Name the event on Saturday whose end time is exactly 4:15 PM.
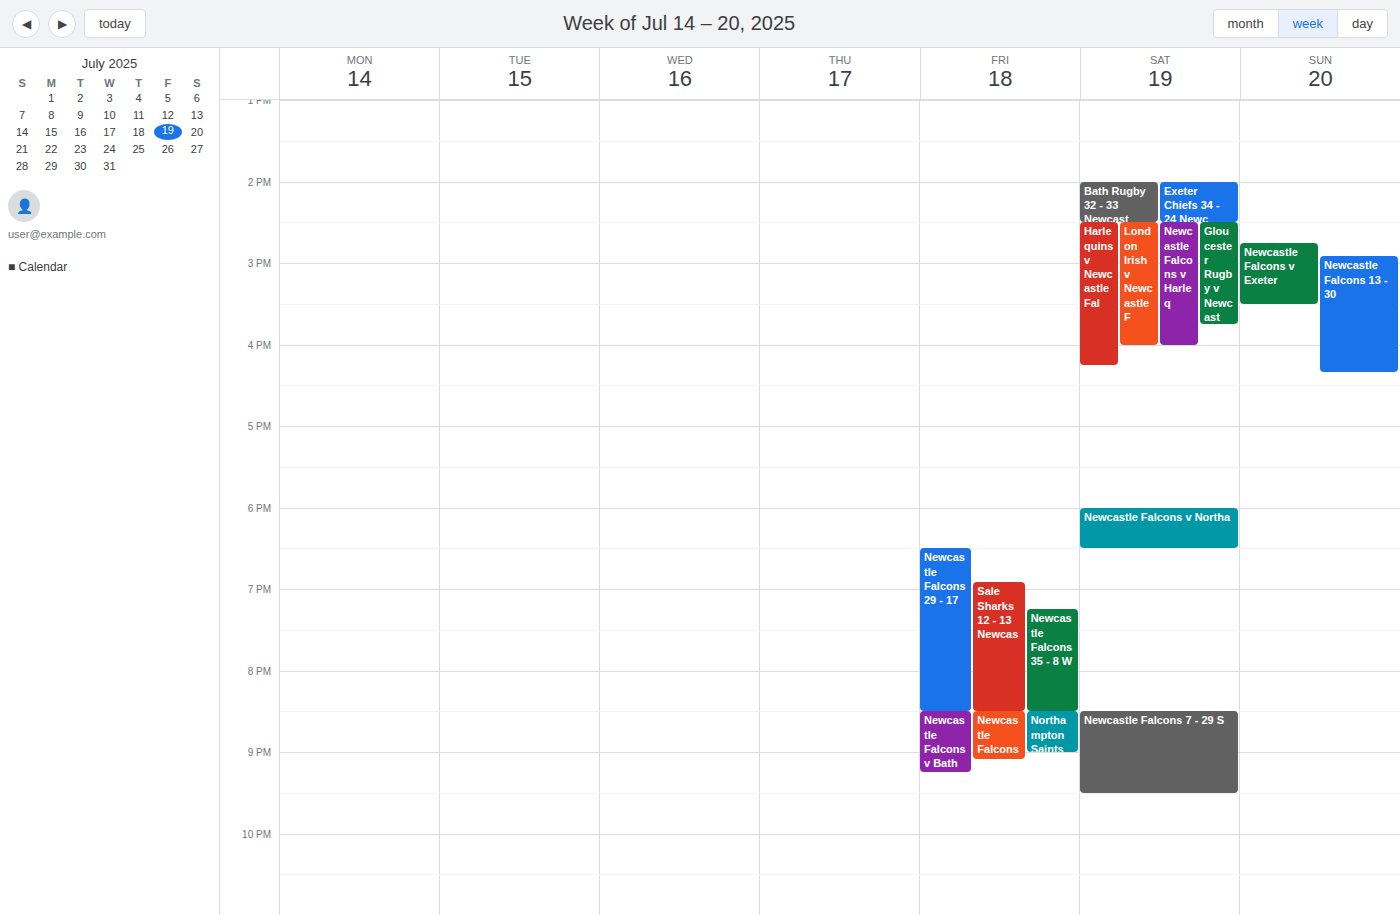
"Harlequins v Newcastle Fal"